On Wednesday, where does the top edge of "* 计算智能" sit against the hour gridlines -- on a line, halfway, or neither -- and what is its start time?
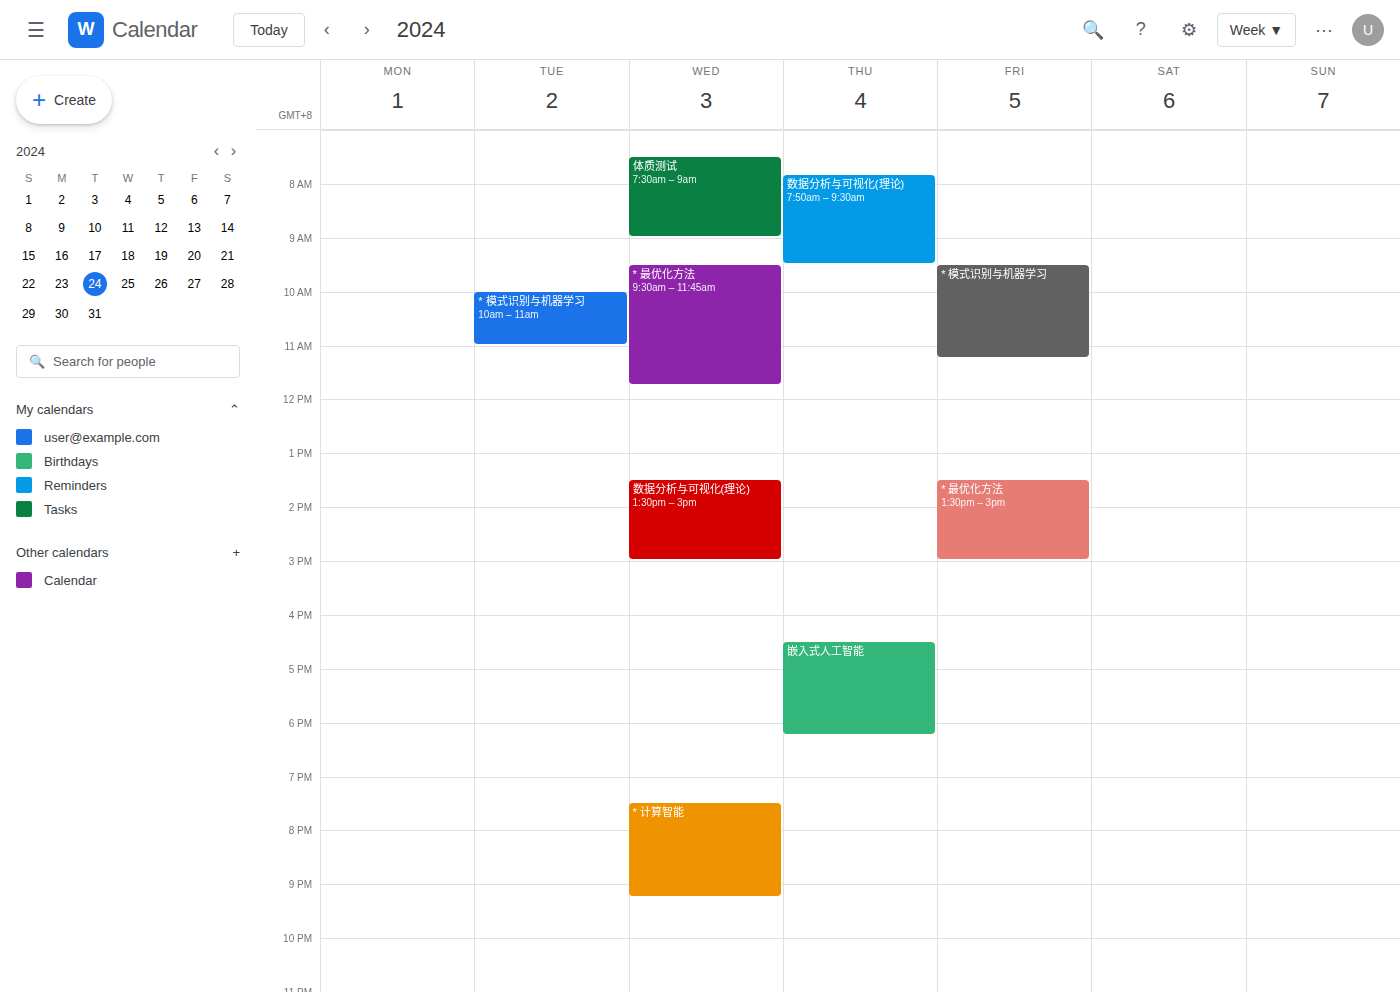
7:30 PM -- halfway between the 7 PM and 8 PM lines.